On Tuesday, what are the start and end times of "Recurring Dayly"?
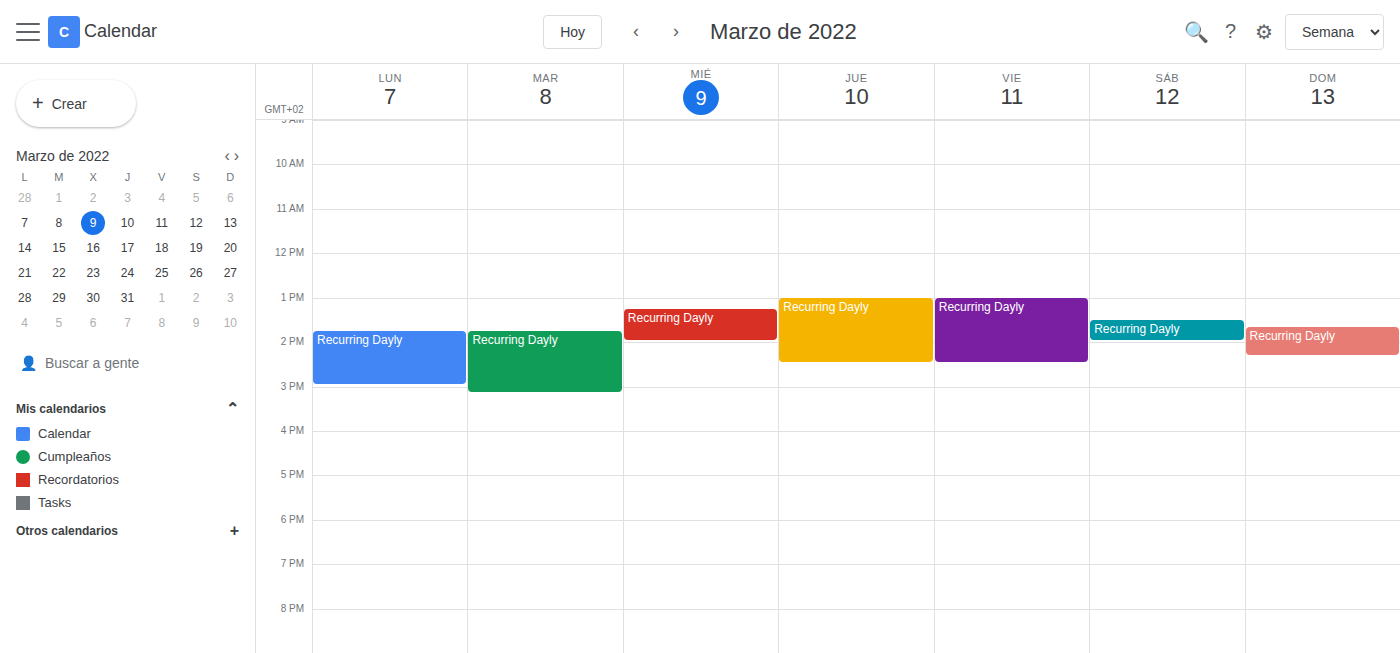
1:45 PM to 3:10 PM